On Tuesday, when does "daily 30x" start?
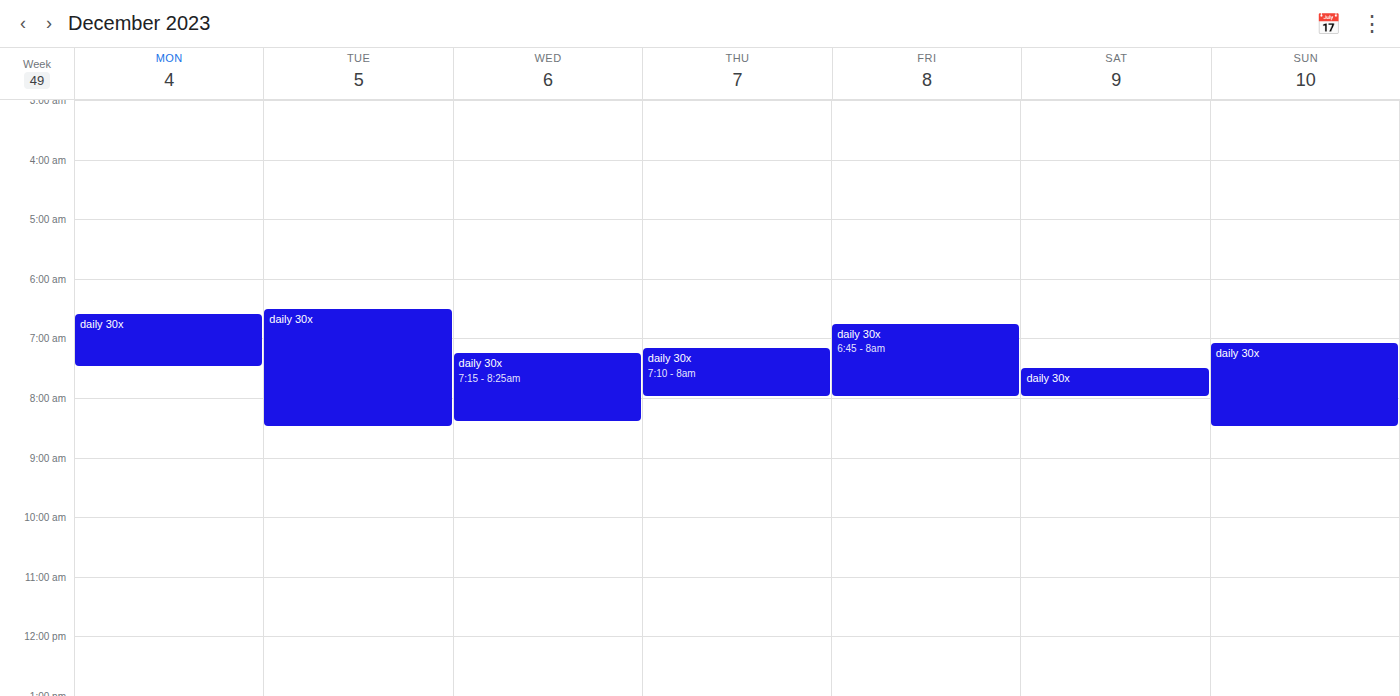
6:30 AM